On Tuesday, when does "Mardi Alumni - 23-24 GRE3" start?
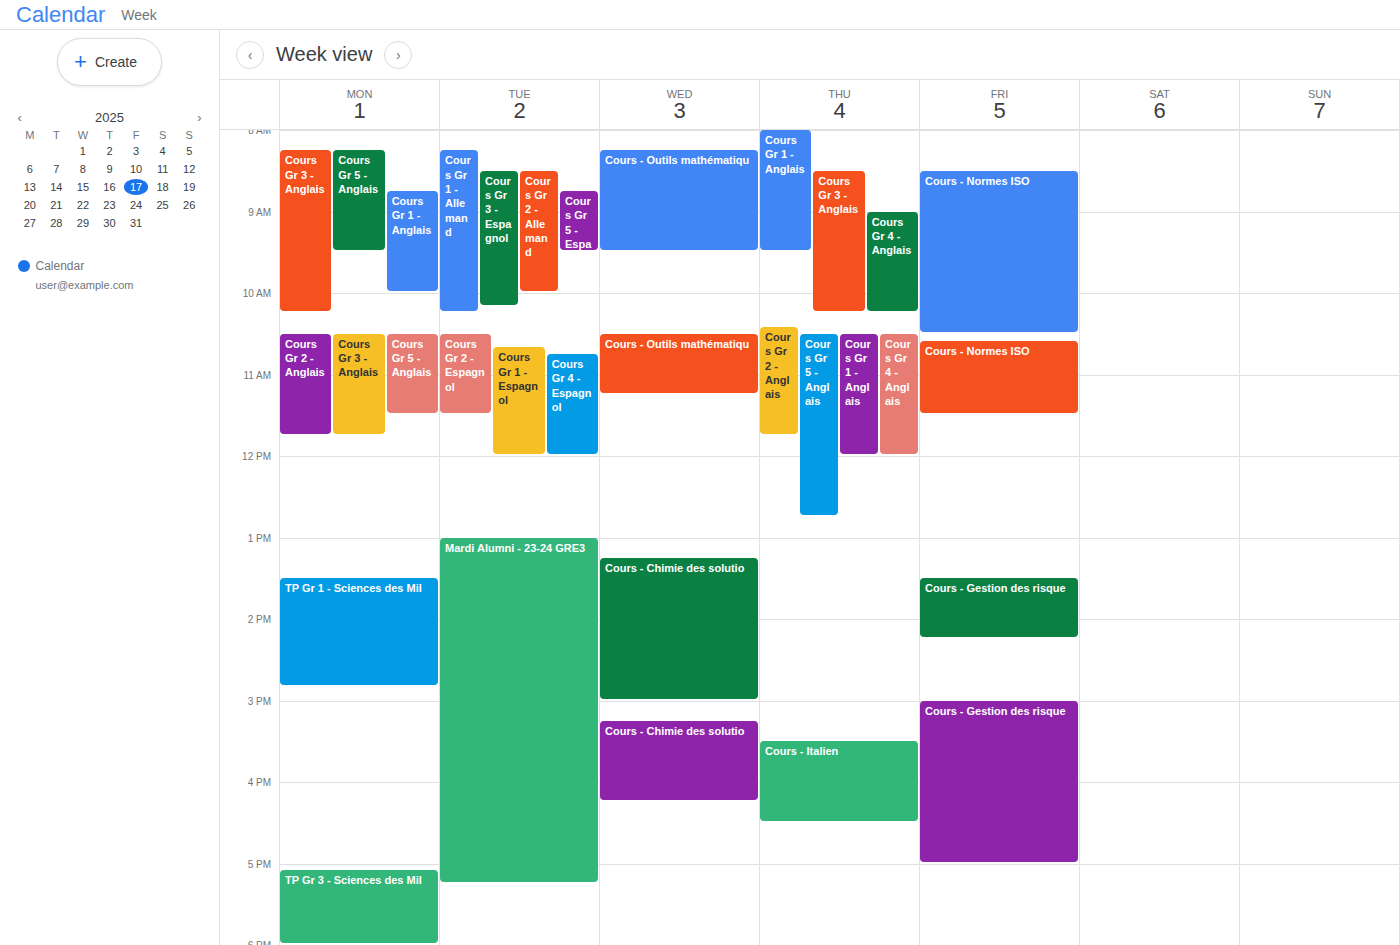
13:00